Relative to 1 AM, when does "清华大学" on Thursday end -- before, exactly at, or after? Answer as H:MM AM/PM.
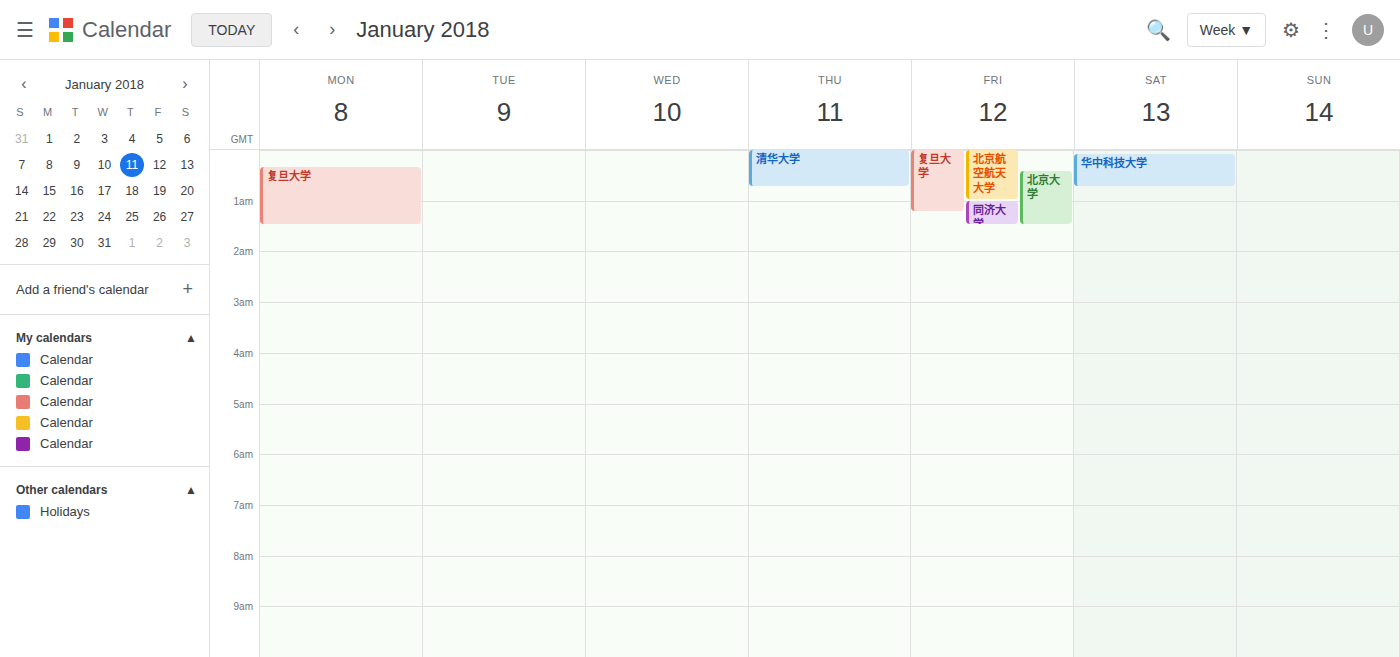
12:45 AM -- before 1 AM, 15 minutes above the 1 AM line.